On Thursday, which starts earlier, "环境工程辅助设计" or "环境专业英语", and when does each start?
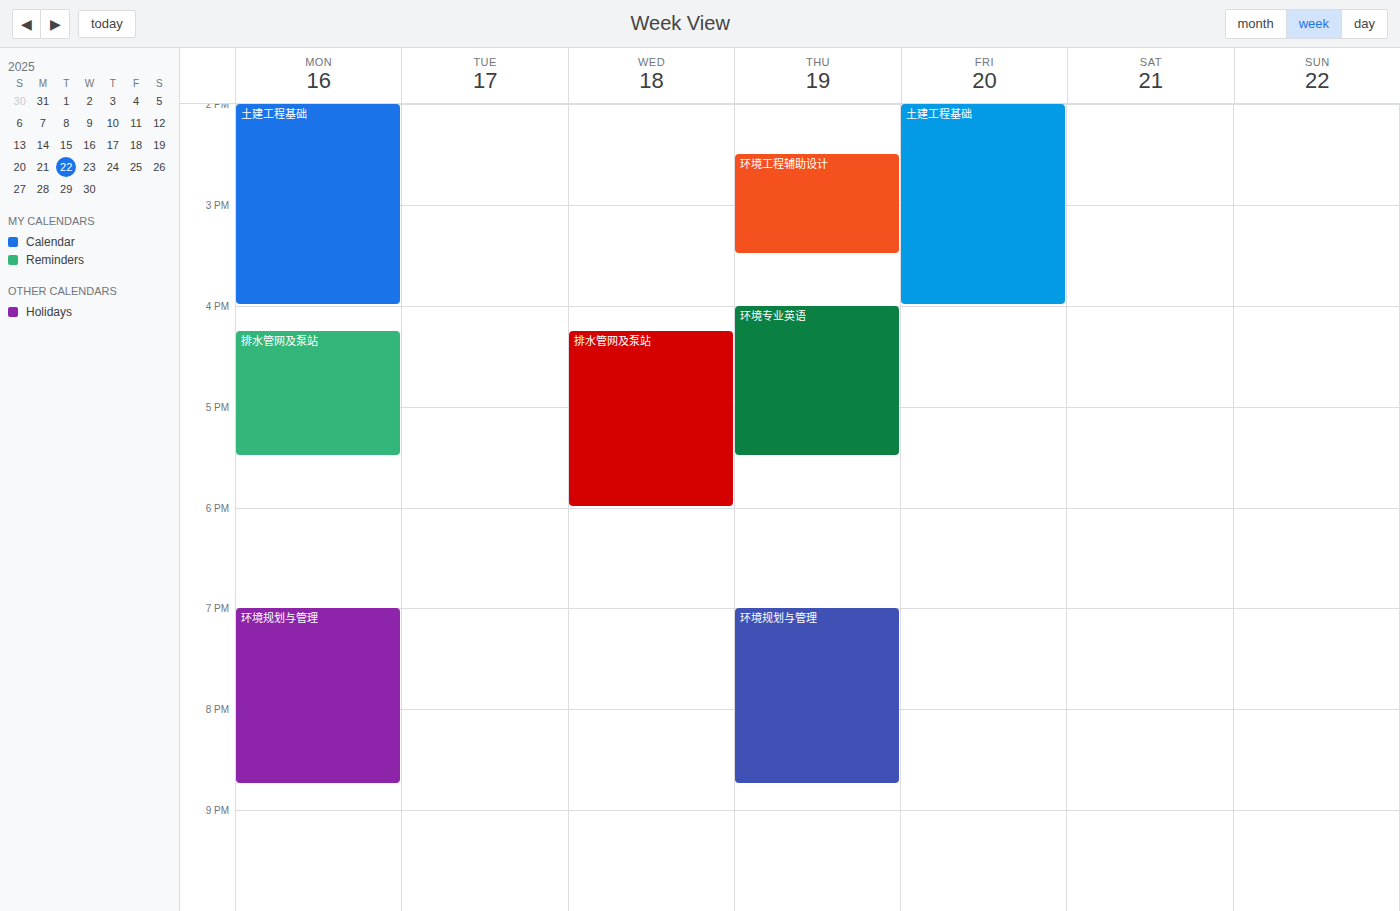
"环境工程辅助设计" 2:30 PM; "环境专业英语" 4:00 PM.